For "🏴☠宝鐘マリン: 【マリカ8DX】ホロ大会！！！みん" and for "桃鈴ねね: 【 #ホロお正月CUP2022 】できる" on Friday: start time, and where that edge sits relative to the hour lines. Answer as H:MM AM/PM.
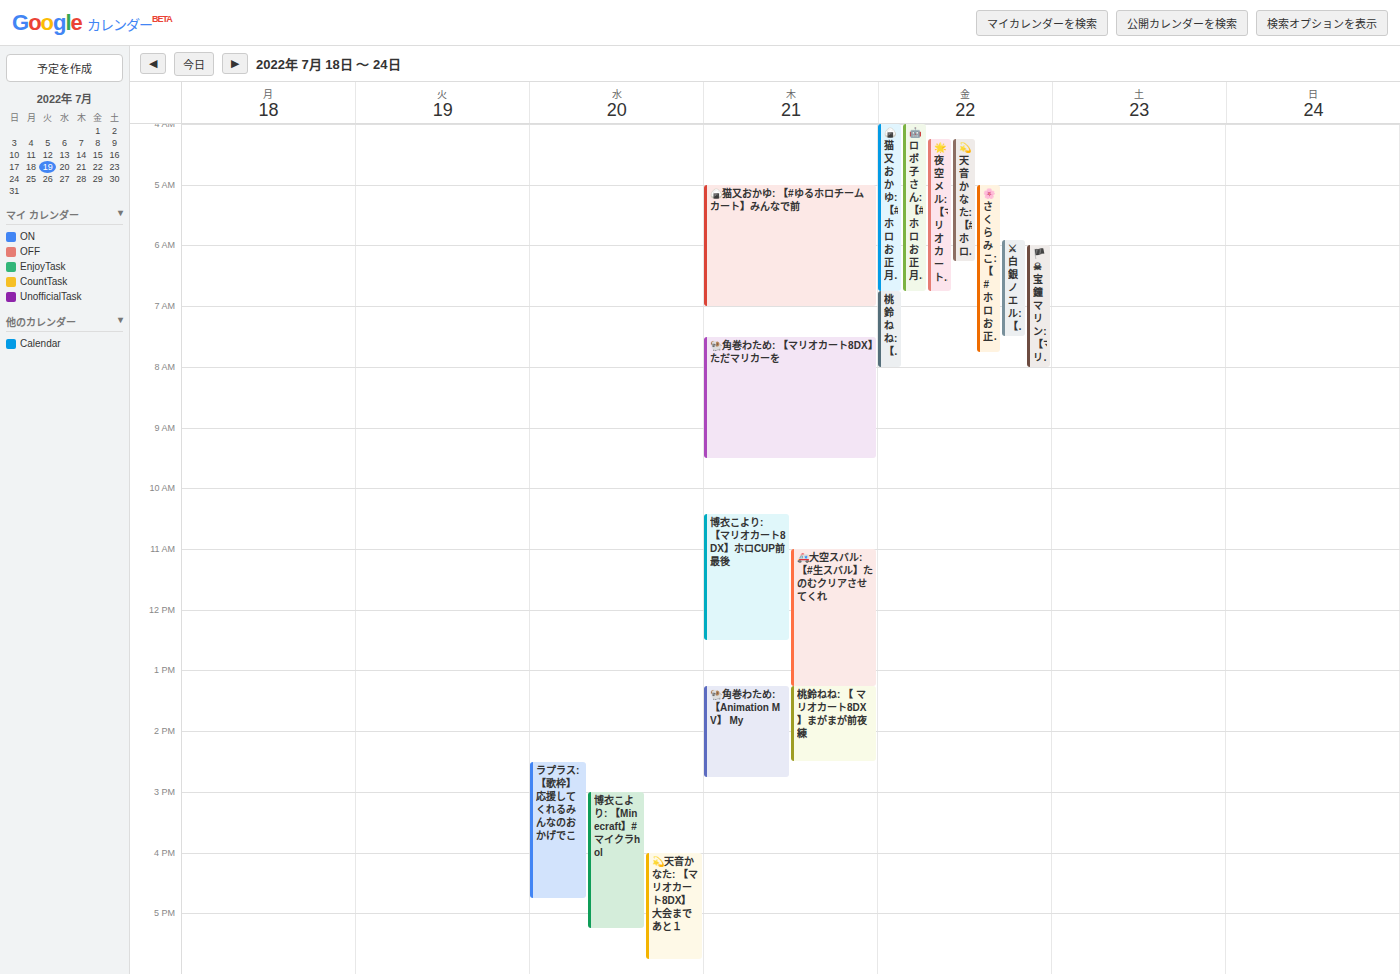
"🏴☠宝鐘マリン: 【マリカ8DX】ホロ大会！！！みん": 6:00 AM, exactly on the 6 AM line. "桃鈴ねね: 【 #ホロお正月CUP2022 】できる": 6:45 AM, neither: three quarters of the way from the 6 AM line to the 7 AM line.